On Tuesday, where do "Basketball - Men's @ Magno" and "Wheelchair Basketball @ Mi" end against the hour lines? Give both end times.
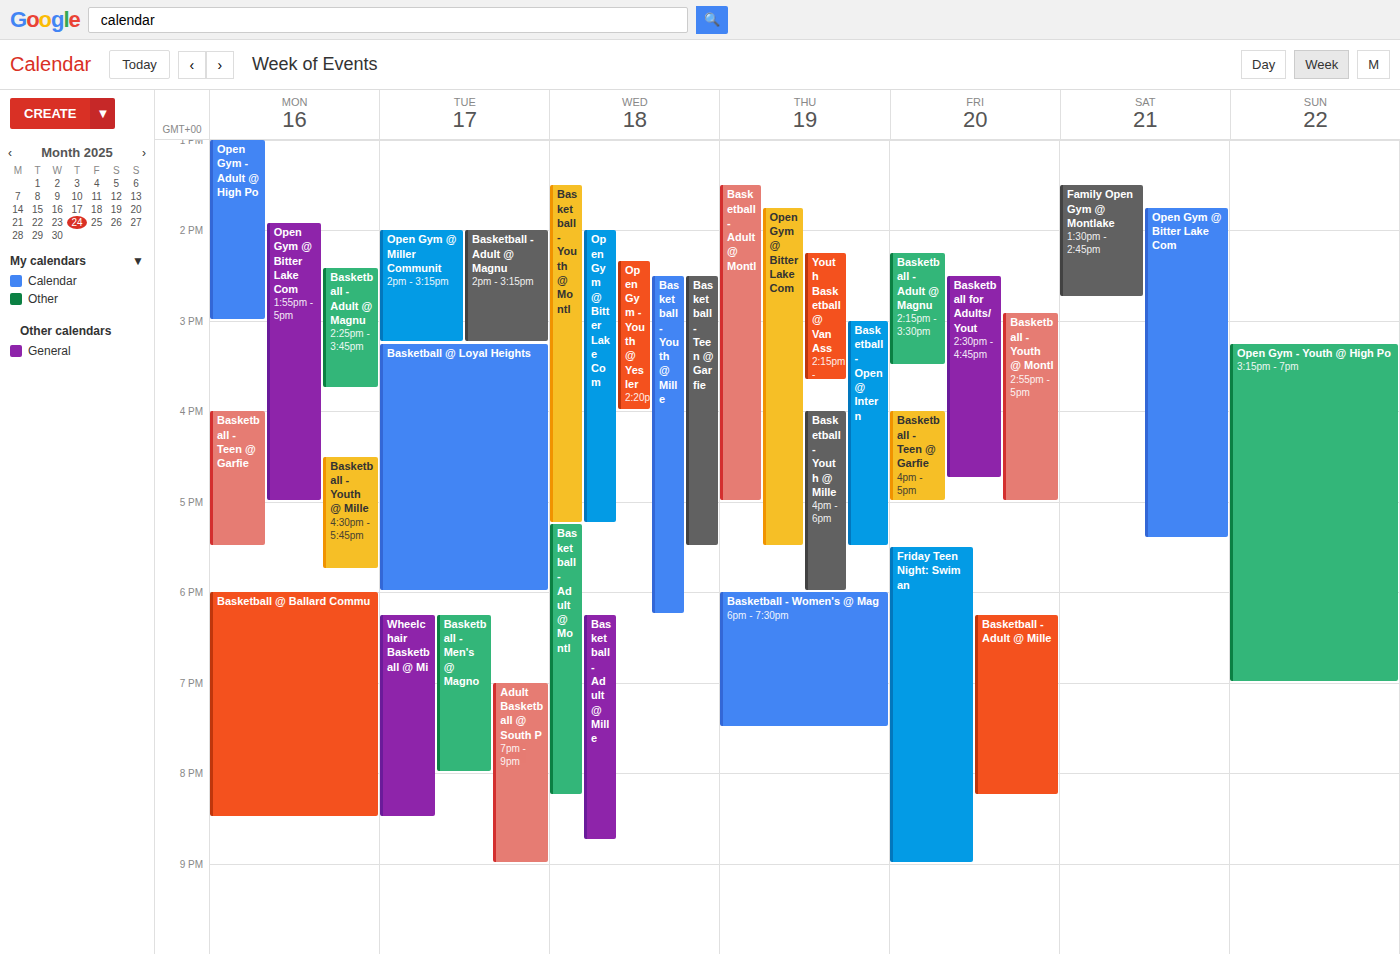
"Basketball - Men's @ Magno": 8:00 PM, exactly on the 8 PM line. "Wheelchair Basketball @ Mi": 8:30 PM, halfway between the 8 PM and 9 PM lines.